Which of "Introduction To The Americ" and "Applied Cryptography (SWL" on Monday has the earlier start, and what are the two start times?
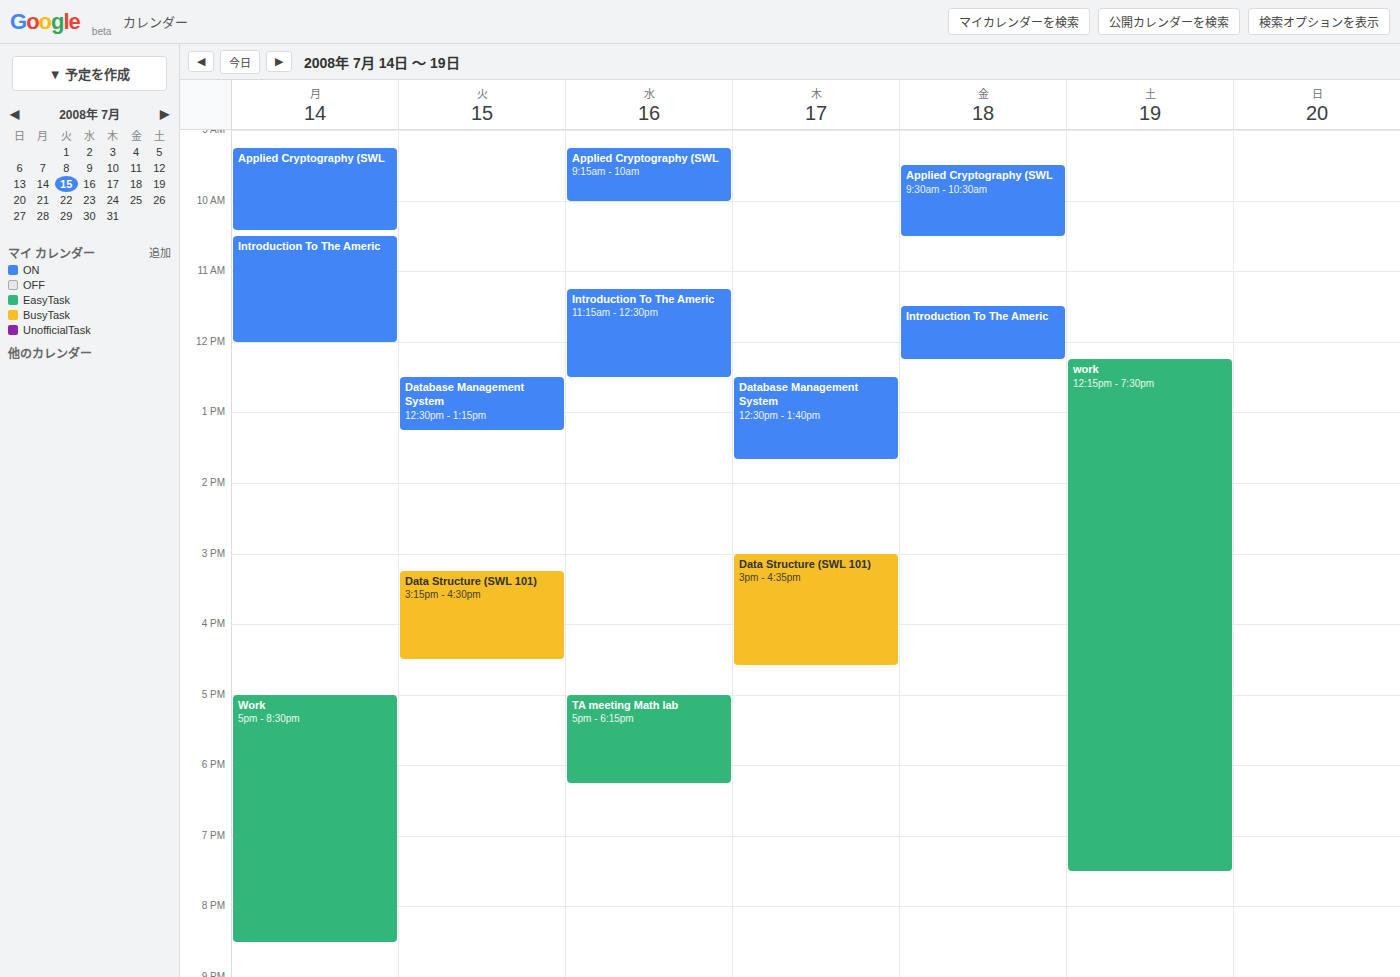
"Applied Cryptography (SWL" 9:15 AM; "Introduction To The Americ" 10:30 AM.